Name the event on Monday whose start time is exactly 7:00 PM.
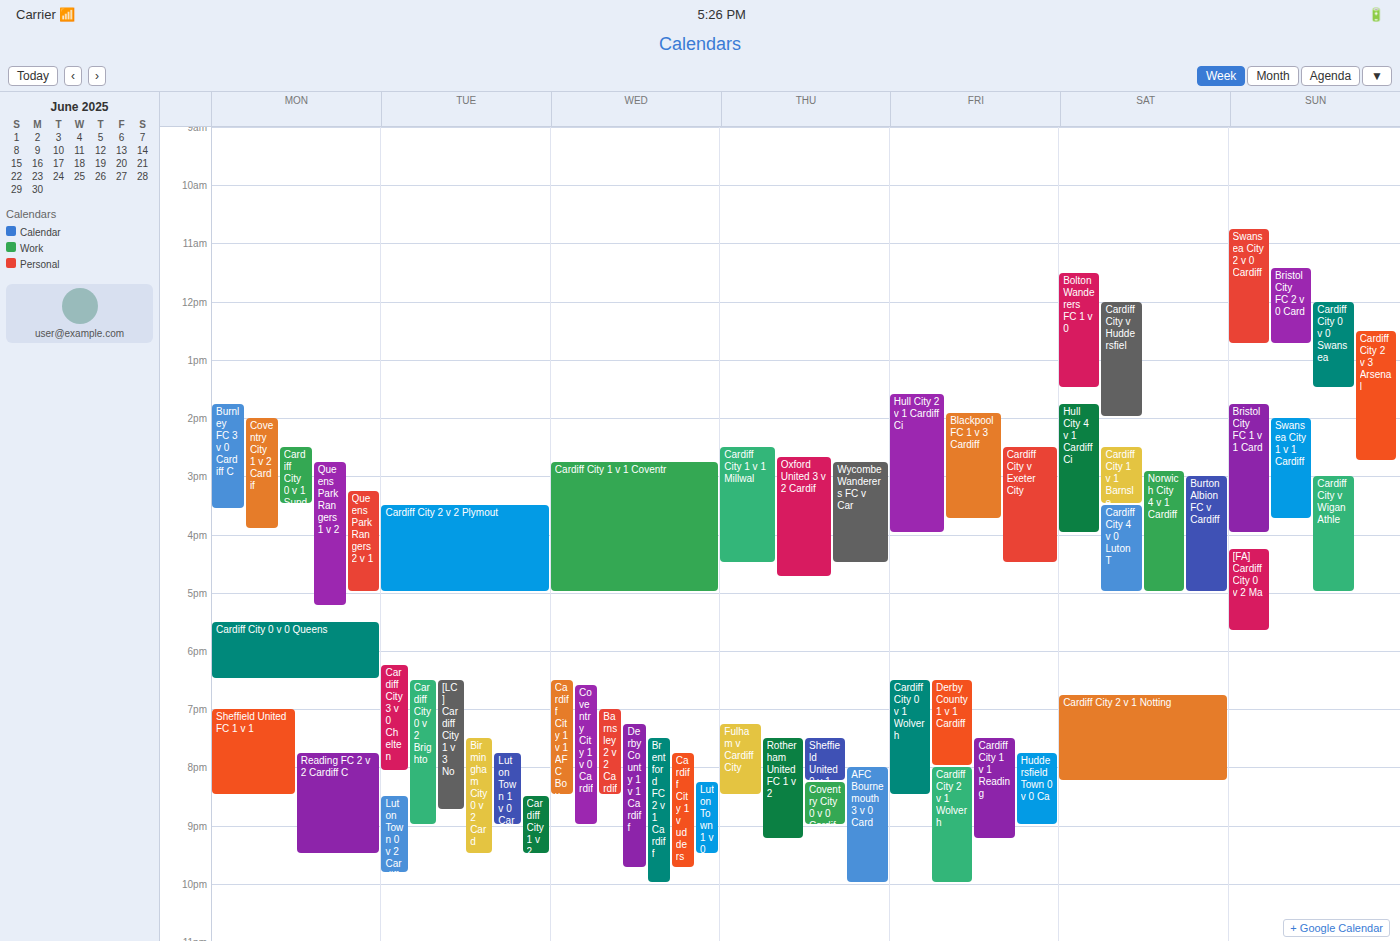
"Sheffield United FC 1 v 1"